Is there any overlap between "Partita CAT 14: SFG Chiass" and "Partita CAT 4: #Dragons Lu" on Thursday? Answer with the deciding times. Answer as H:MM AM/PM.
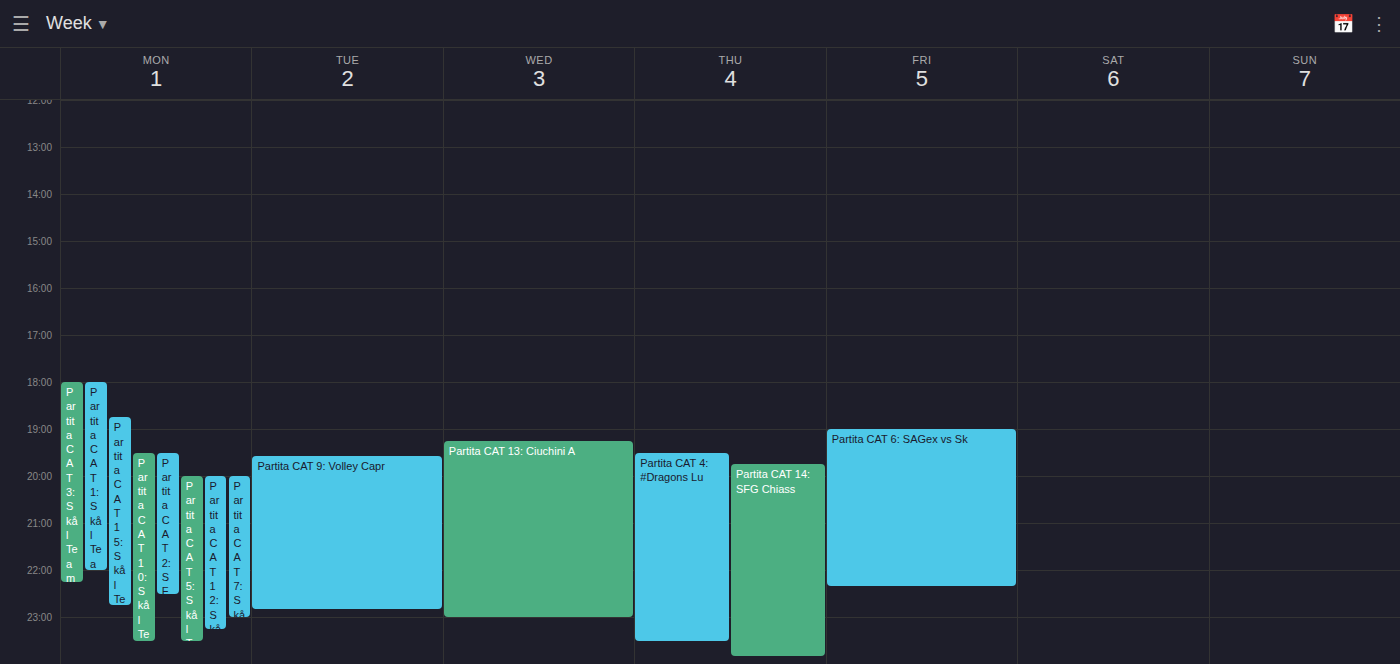
"Partita CAT 14: SFG Chiass" starts at 7:45 PM, before "Partita CAT 4: #Dragons Lu" ends at 11:30 PM -- they overlap.